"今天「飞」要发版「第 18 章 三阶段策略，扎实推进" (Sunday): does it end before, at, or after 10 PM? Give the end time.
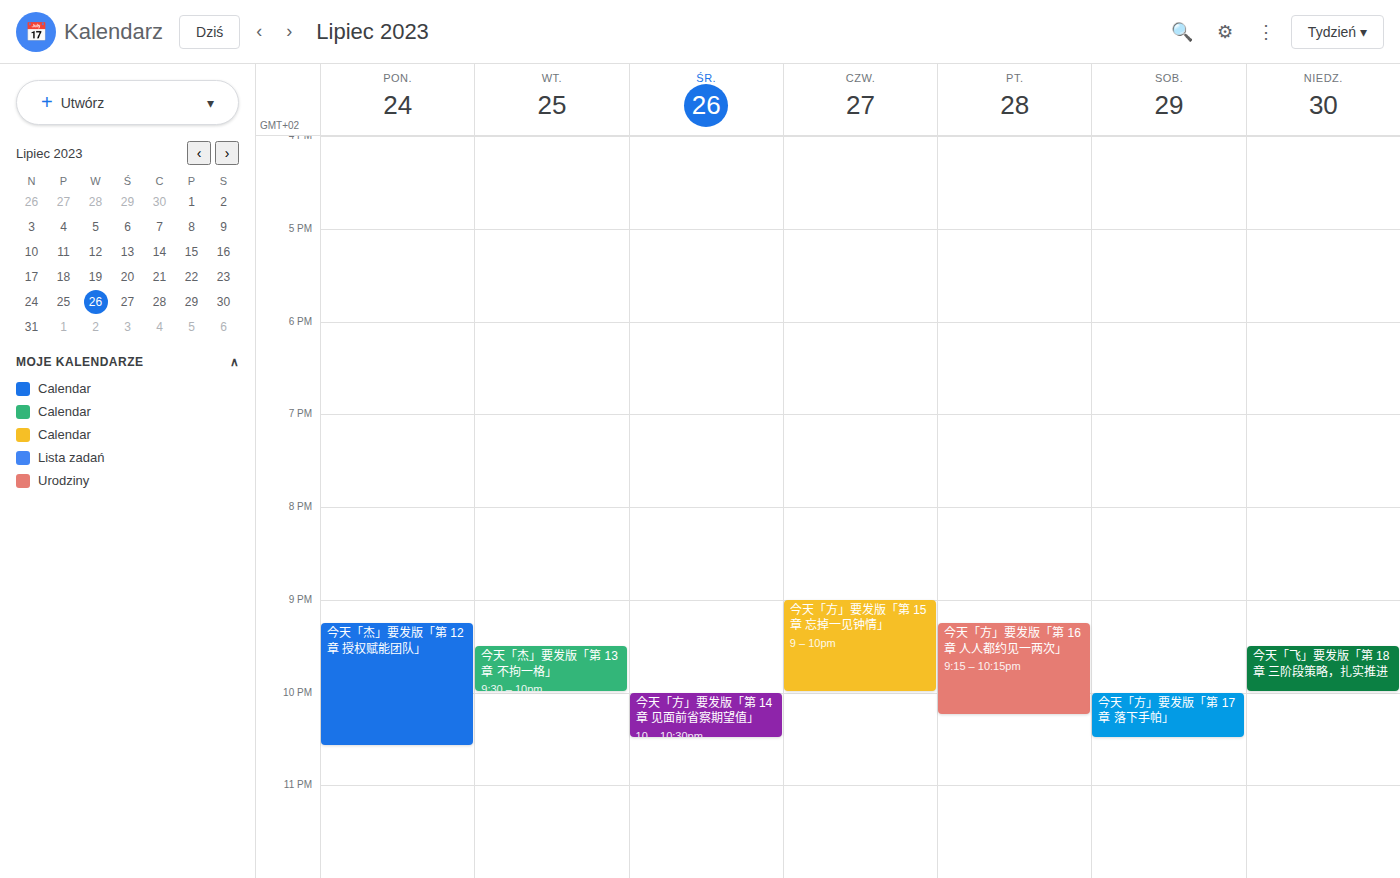
10:00 PM -- exactly at 10 PM, on the 10 PM line.